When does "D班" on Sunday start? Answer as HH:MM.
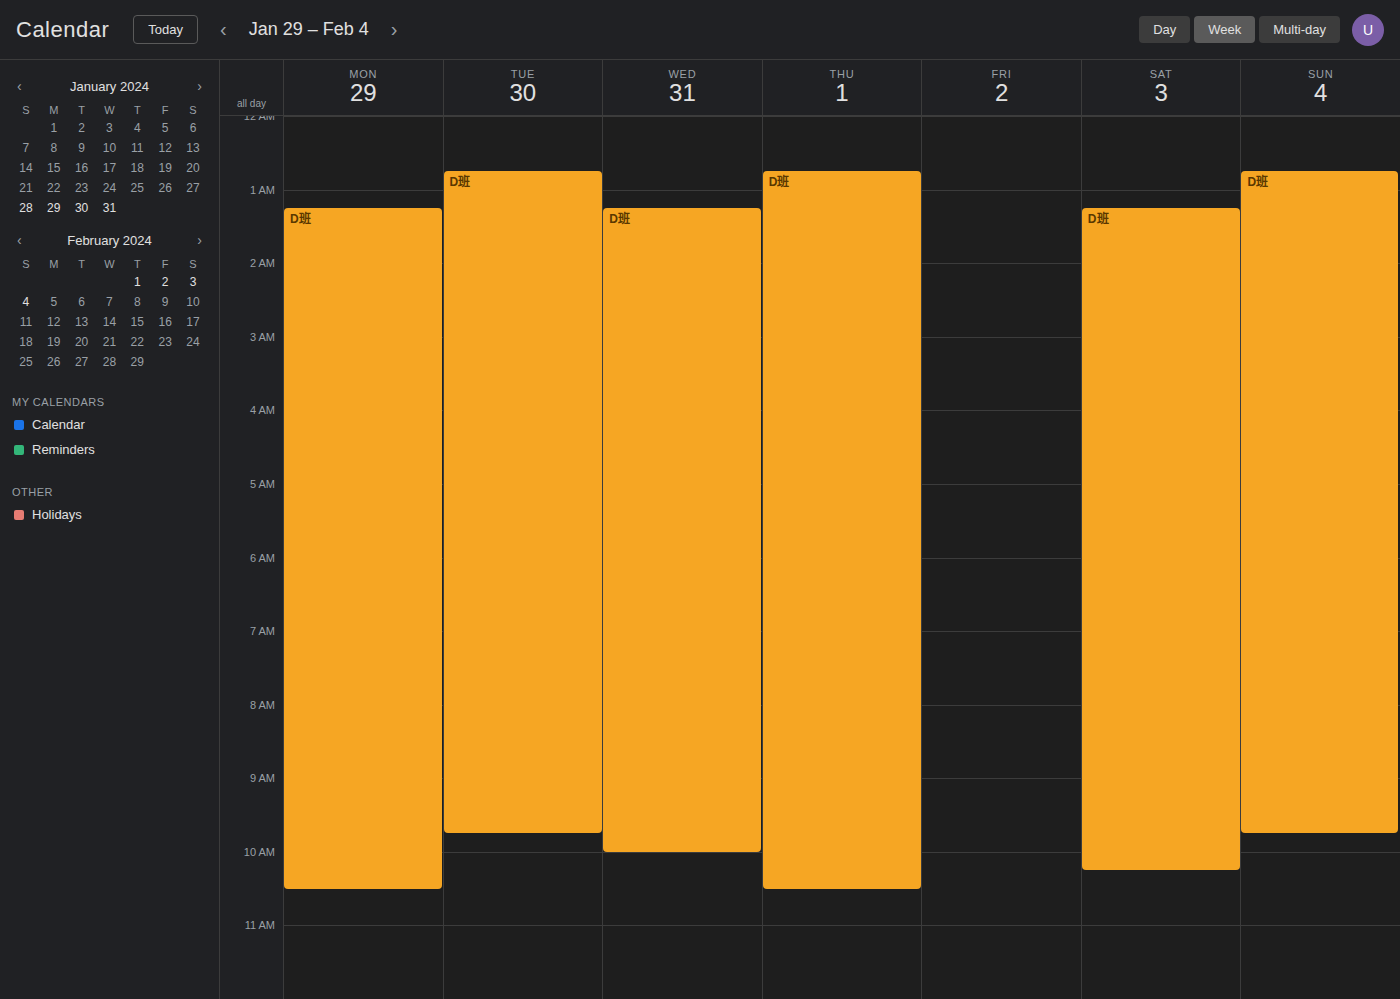
00:45